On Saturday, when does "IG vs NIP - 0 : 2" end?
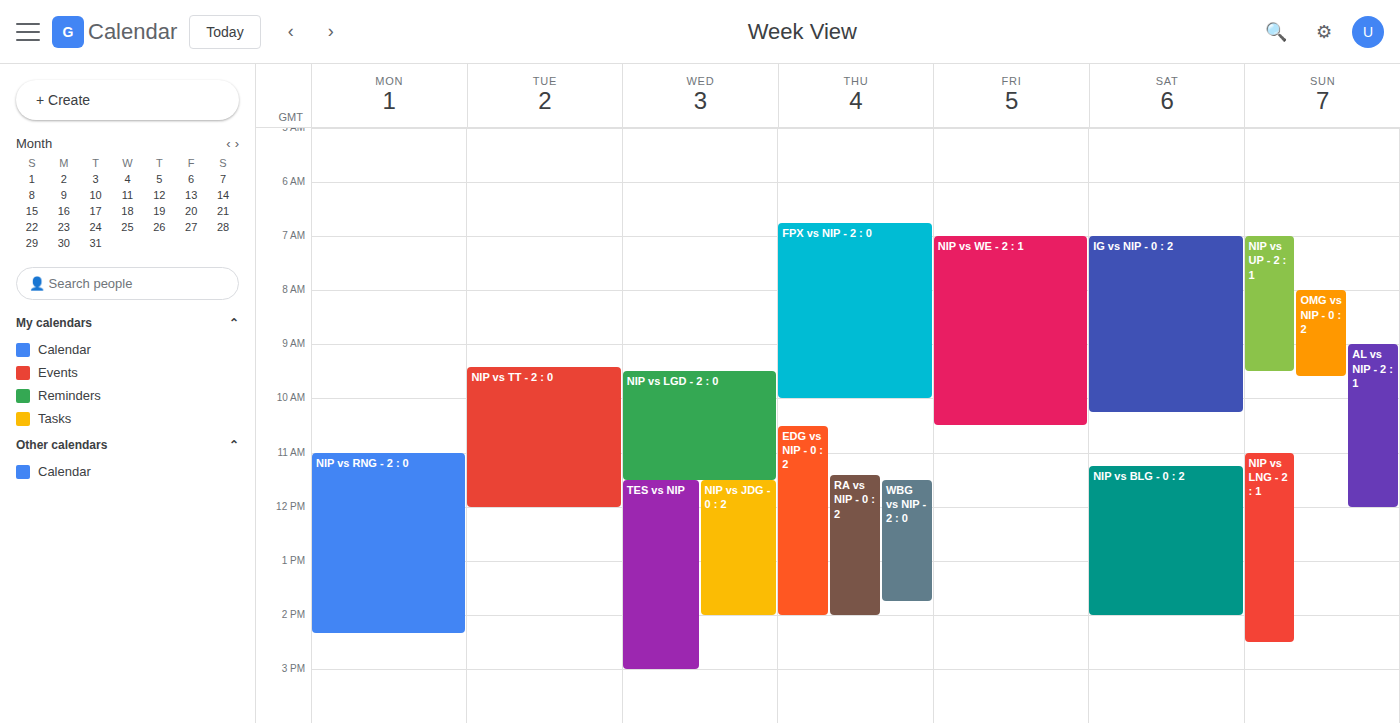
10:15 AM